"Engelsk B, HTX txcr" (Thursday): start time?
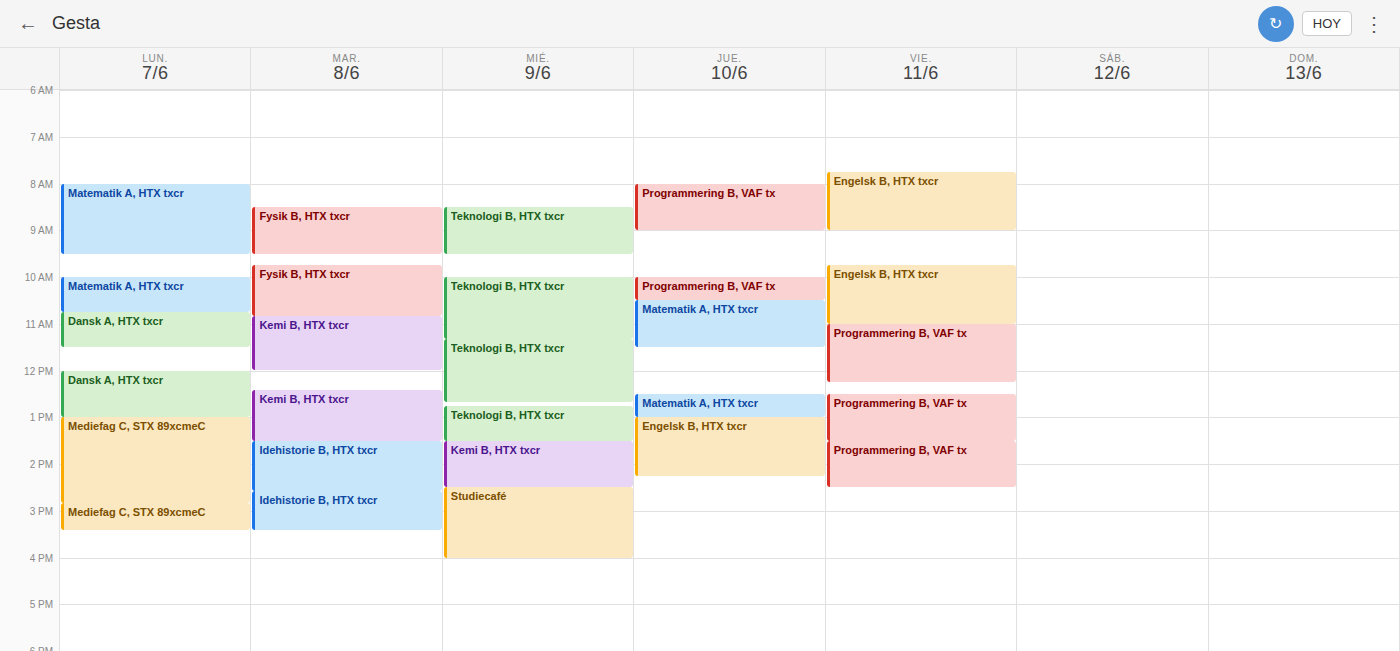
1:00 PM